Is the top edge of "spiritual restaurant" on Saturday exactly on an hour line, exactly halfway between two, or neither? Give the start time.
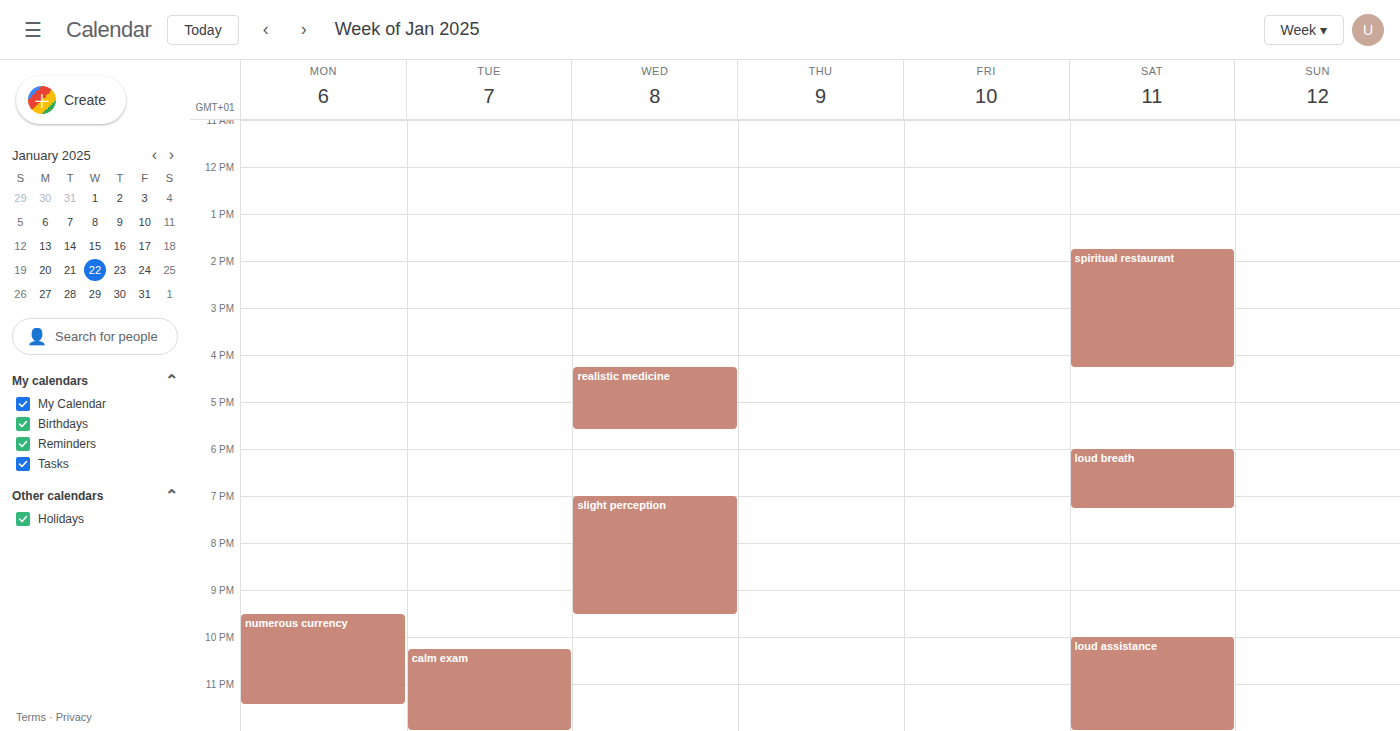
1:45 PM -- neither: three quarters of the way from the 1 PM line to the 2 PM line.